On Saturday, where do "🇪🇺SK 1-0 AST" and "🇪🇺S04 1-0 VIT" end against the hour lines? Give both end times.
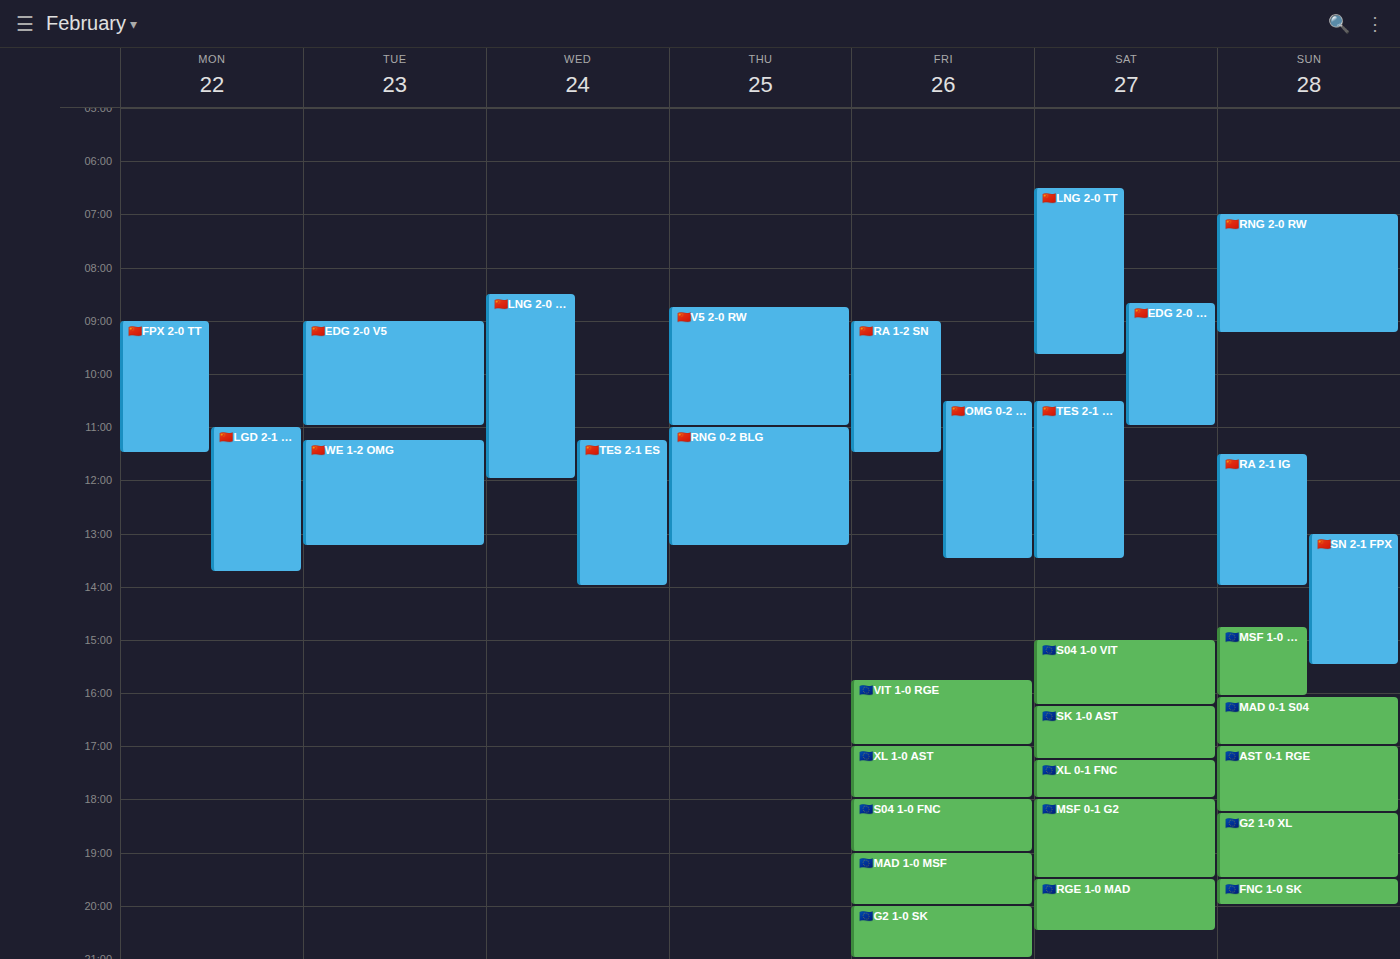
"🇪🇺SK 1-0 AST": 5:15 PM, neither: a quarter of the way from the 5 PM line to the 6 PM line. "🇪🇺S04 1-0 VIT": 4:15 PM, neither: a quarter of the way from the 4 PM line to the 5 PM line.